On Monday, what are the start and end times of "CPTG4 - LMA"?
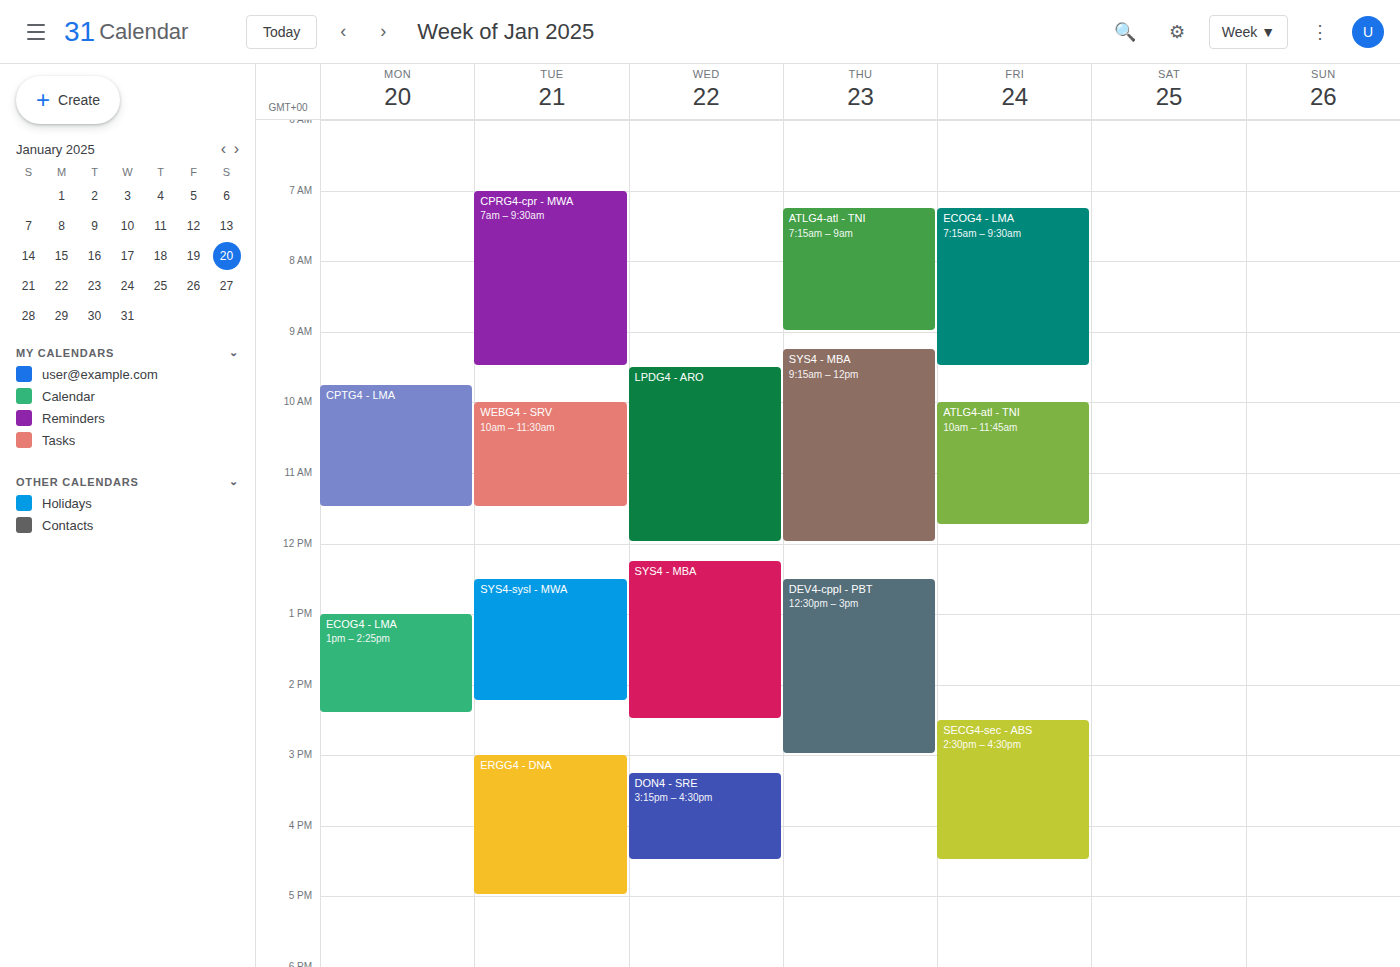
9:45 AM to 11:30 AM